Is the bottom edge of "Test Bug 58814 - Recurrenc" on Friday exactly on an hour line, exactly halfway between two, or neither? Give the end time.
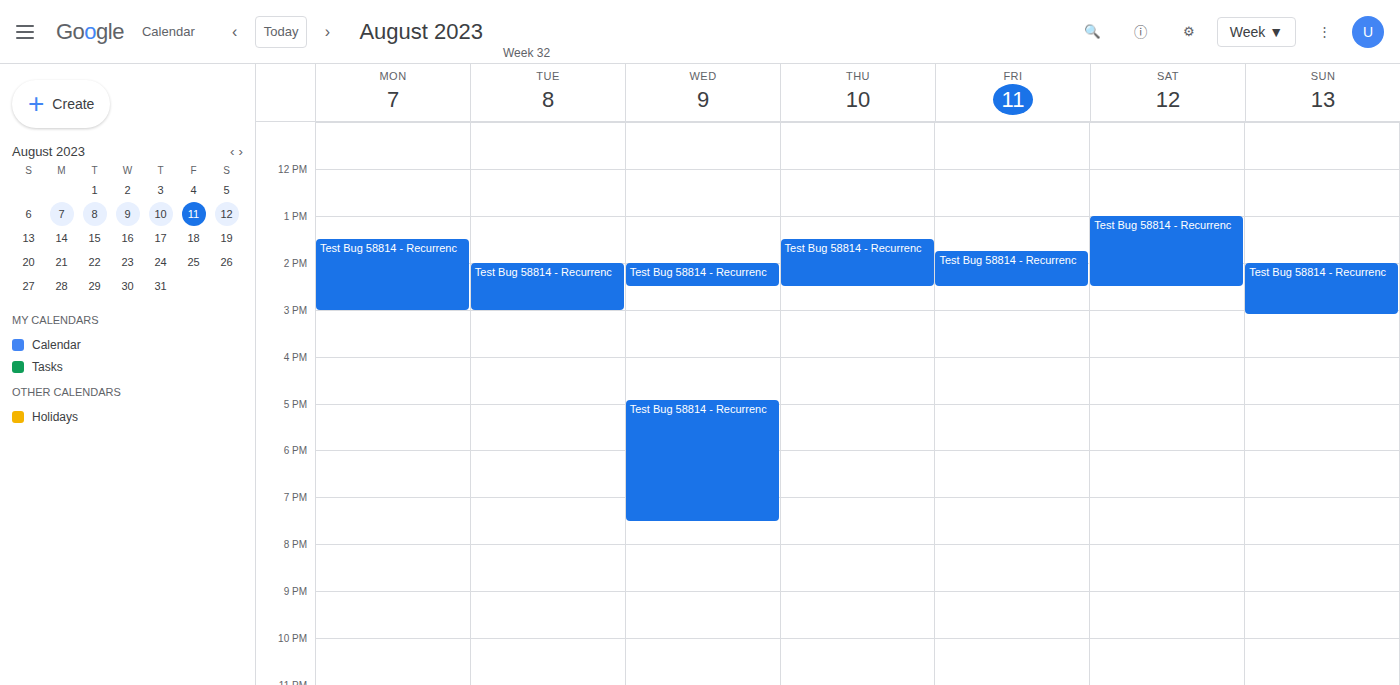
2:30 PM -- halfway between the 2 PM and 3 PM lines.